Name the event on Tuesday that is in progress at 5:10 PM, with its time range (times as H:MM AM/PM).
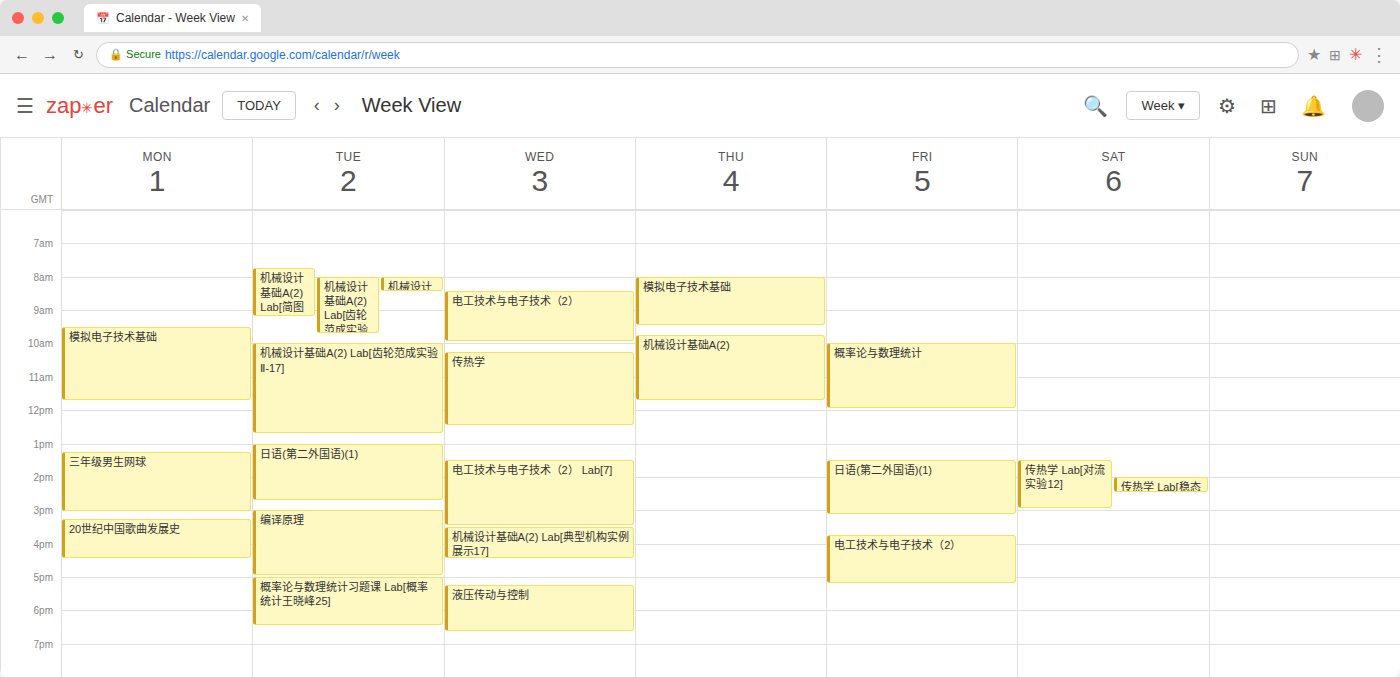
"概率论与数理统计习题课 Lab[概率统计王晓峰25]", 5:00 PM to 6:30 PM